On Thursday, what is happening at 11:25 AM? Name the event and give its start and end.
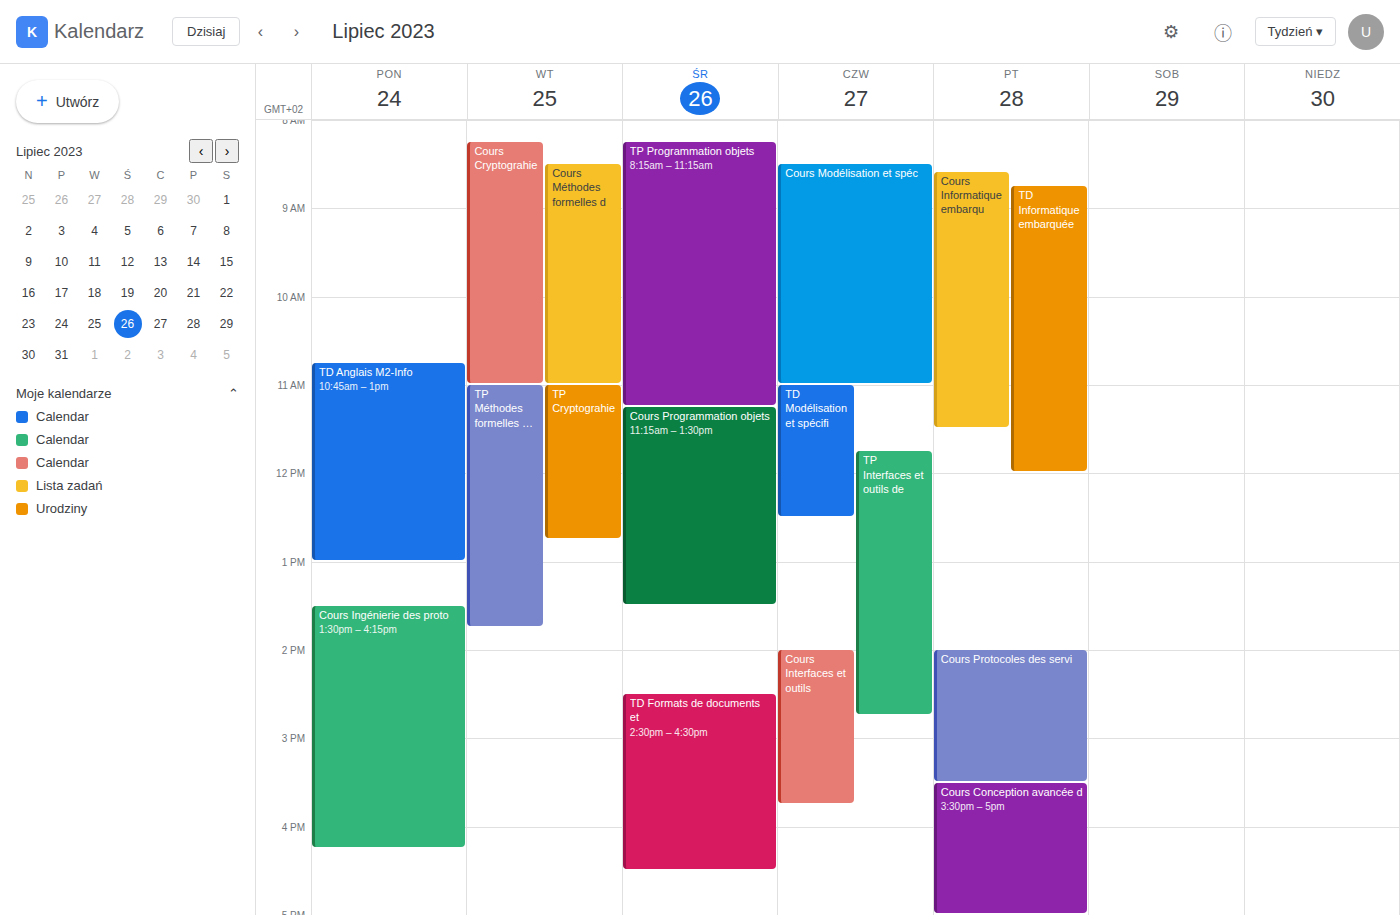
"TD Modélisation et spécifi", 11:00 AM to 12:30 PM